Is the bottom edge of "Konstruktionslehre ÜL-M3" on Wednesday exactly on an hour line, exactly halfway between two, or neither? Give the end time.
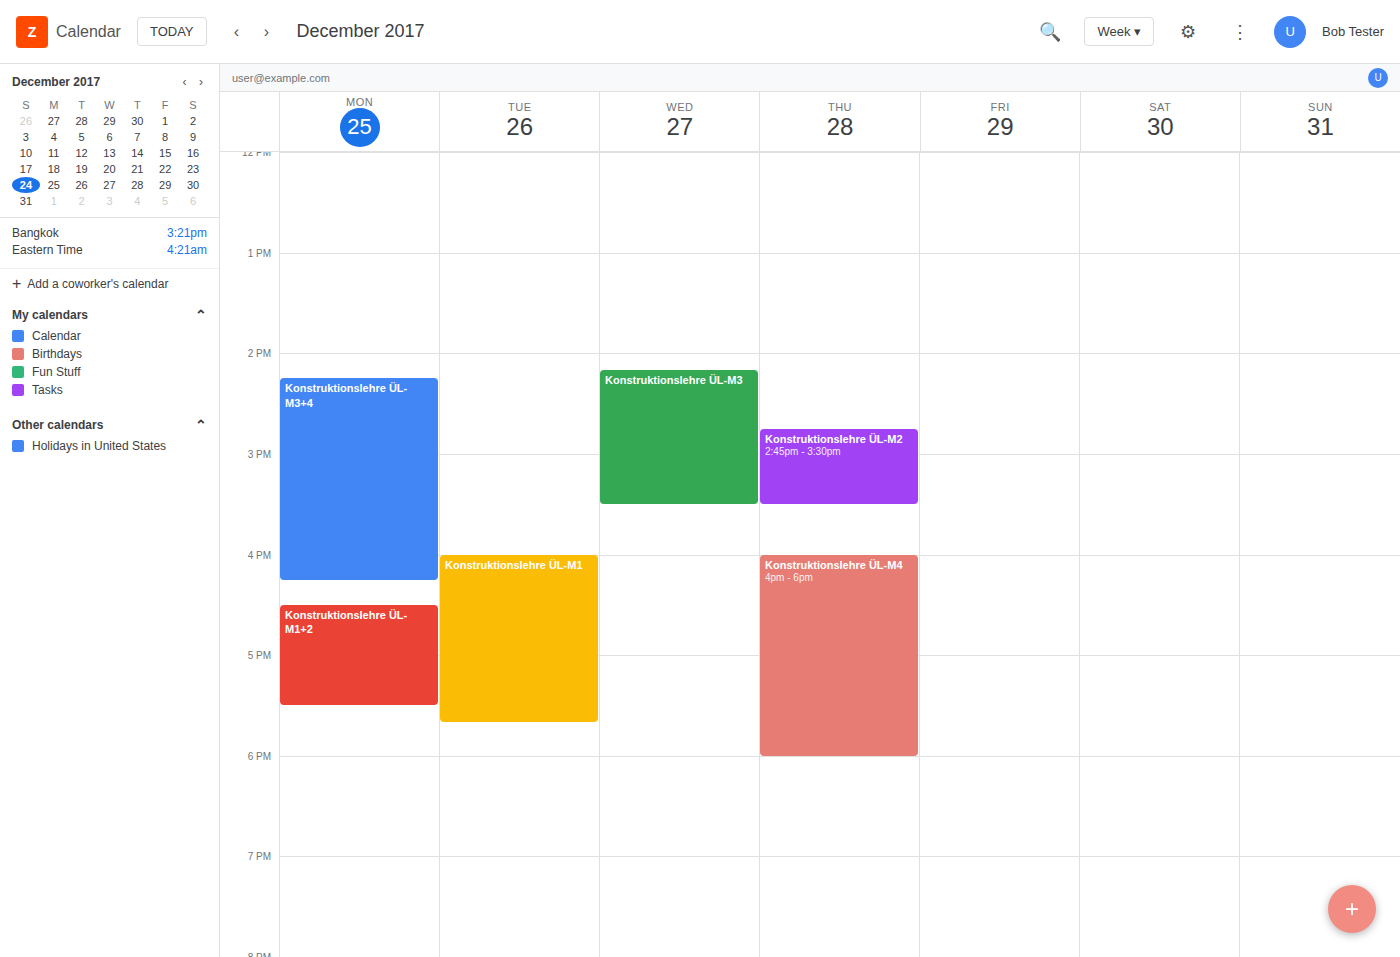
3:30 PM -- halfway between the 3 PM and 4 PM lines.